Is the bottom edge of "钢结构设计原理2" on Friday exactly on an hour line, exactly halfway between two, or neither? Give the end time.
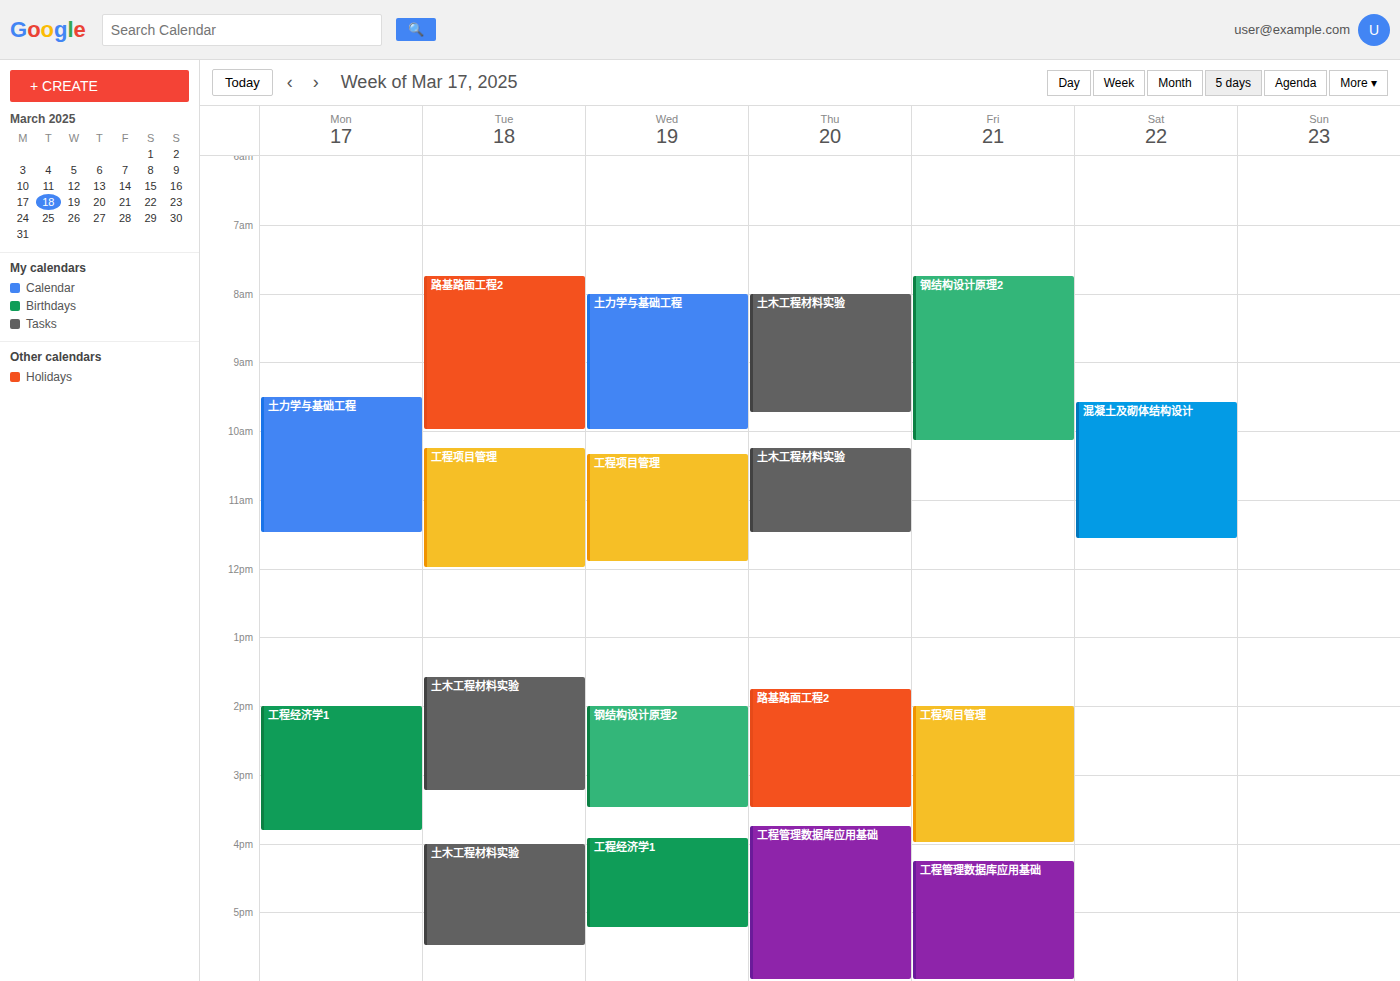
10:10 AM -- neither: 10 minutes below the 10 AM line and 50 minutes above the 11 AM line.